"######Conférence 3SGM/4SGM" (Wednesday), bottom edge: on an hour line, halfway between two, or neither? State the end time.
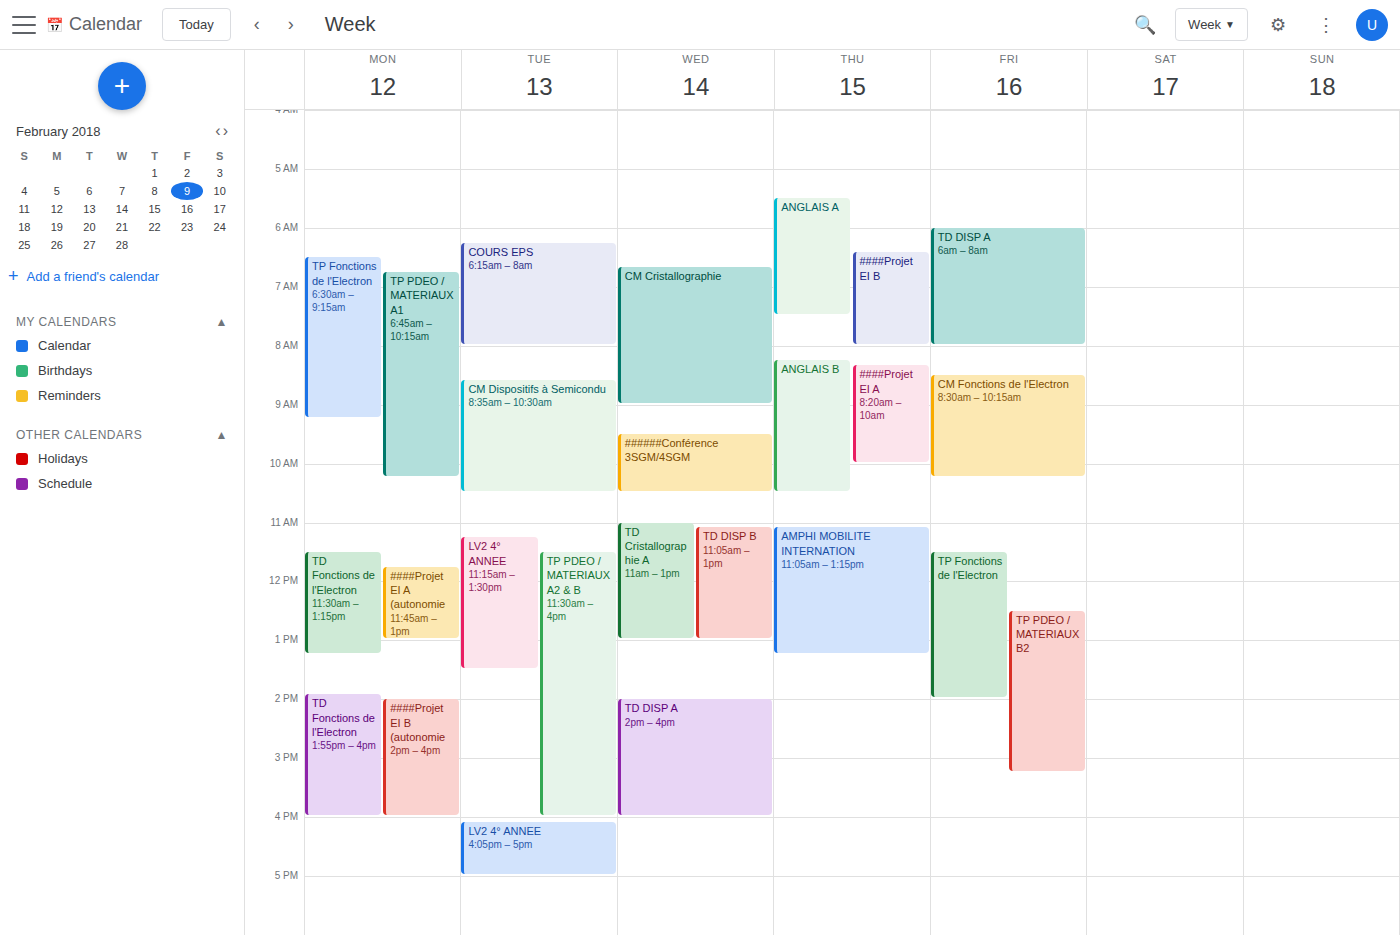
10:30 AM -- halfway between the 10 AM and 11 AM lines.